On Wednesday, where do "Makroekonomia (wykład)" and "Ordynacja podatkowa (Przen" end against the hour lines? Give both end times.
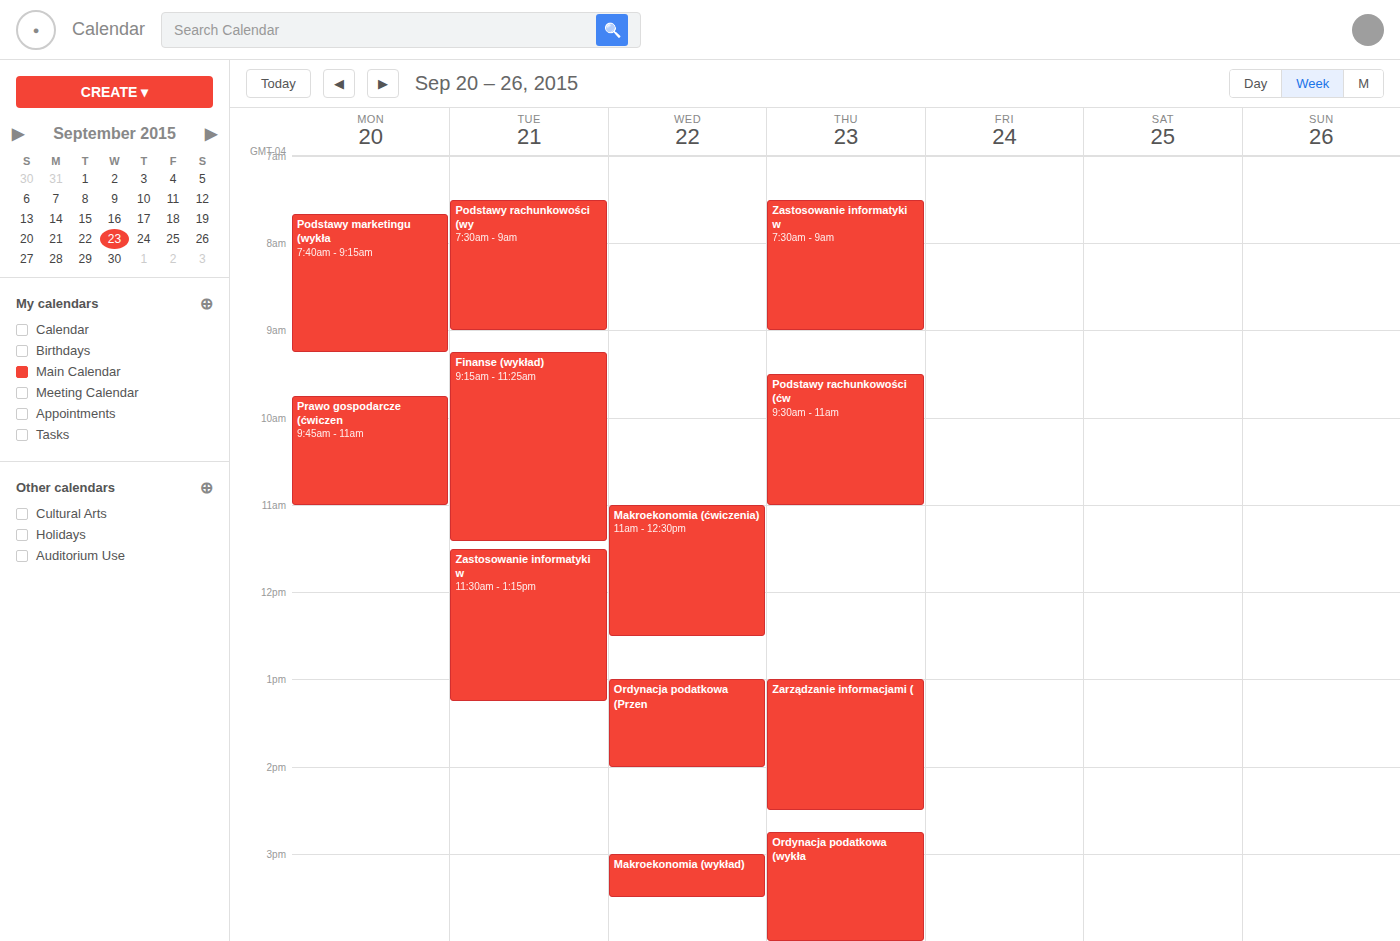
"Makroekonomia (wykład)": 3:30 PM, halfway between the 3 PM and 4 PM lines. "Ordynacja podatkowa (Przen": 2:00 PM, exactly on the 2 PM line.